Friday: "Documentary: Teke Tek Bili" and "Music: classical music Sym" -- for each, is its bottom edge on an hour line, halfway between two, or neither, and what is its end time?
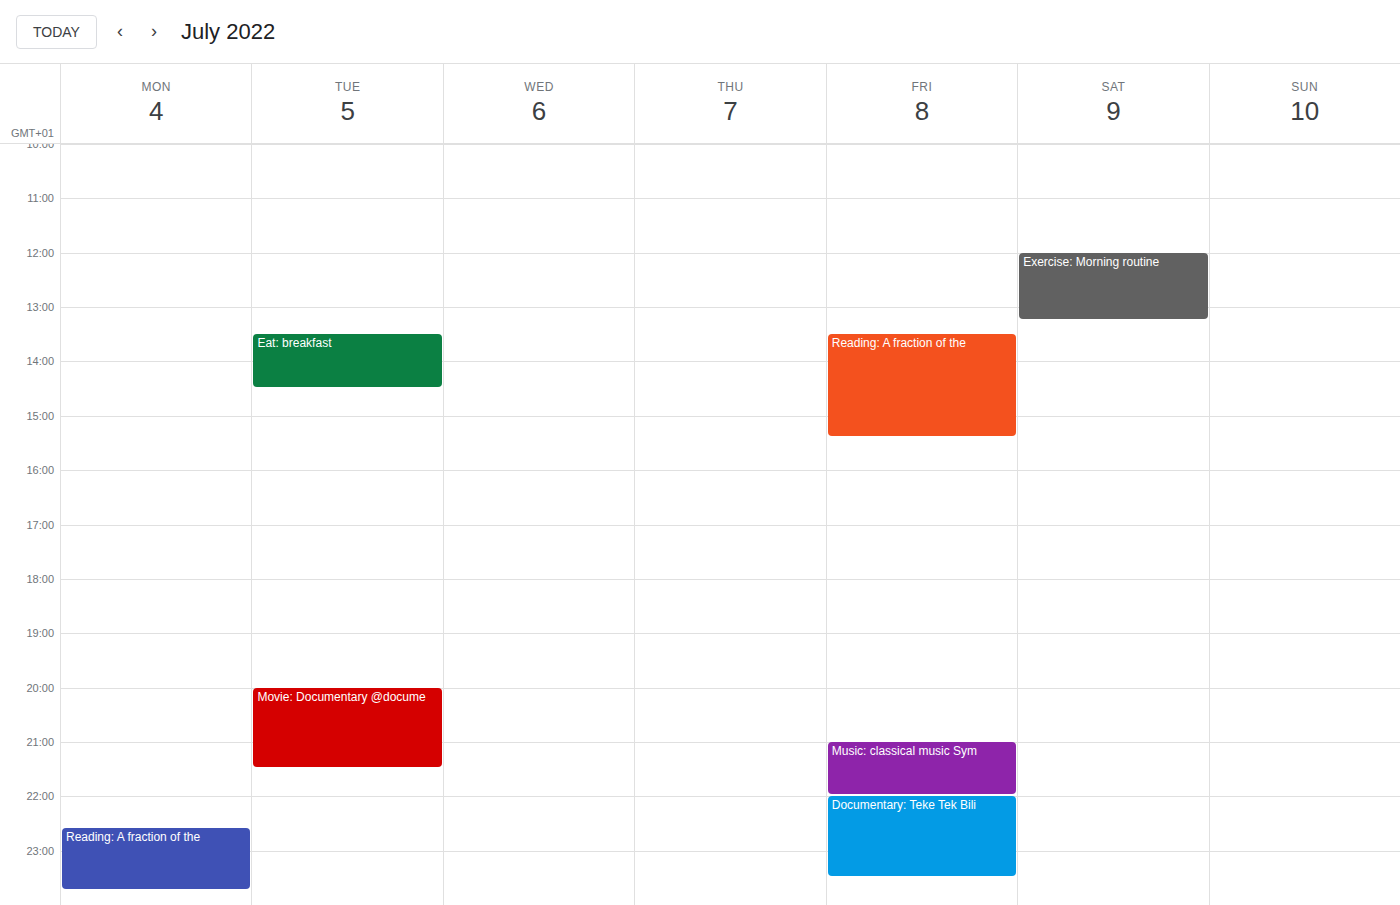
"Documentary: Teke Tek Bili": 11:30 PM, halfway between the 11 PM and 12 AM lines. "Music: classical music Sym": 10:00 PM, exactly on the 10 PM line.